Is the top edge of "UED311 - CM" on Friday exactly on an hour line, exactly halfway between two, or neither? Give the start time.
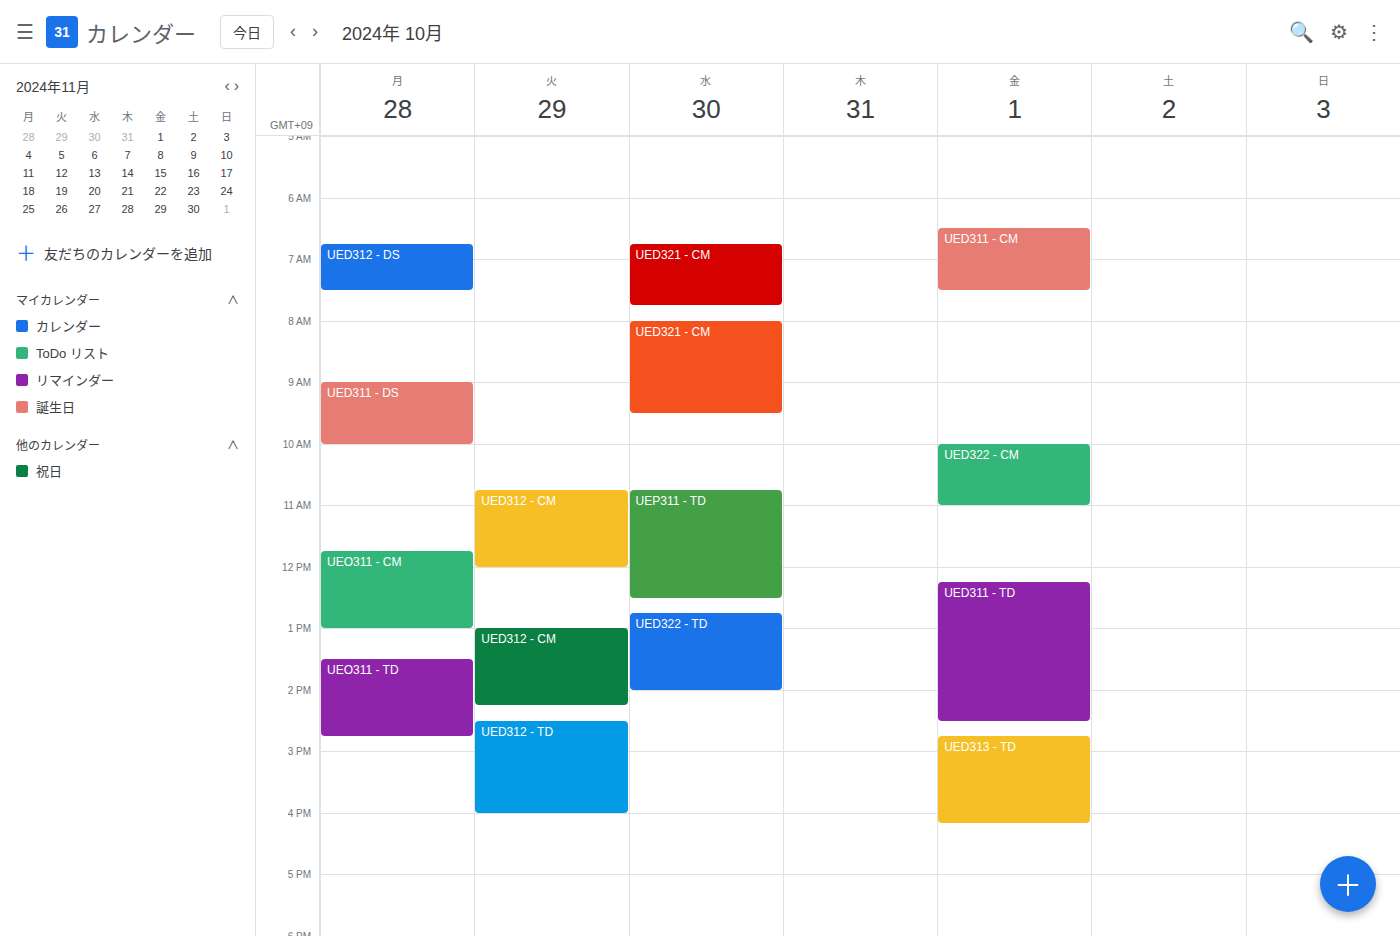
6:30 AM -- halfway between the 6 AM and 7 AM lines.